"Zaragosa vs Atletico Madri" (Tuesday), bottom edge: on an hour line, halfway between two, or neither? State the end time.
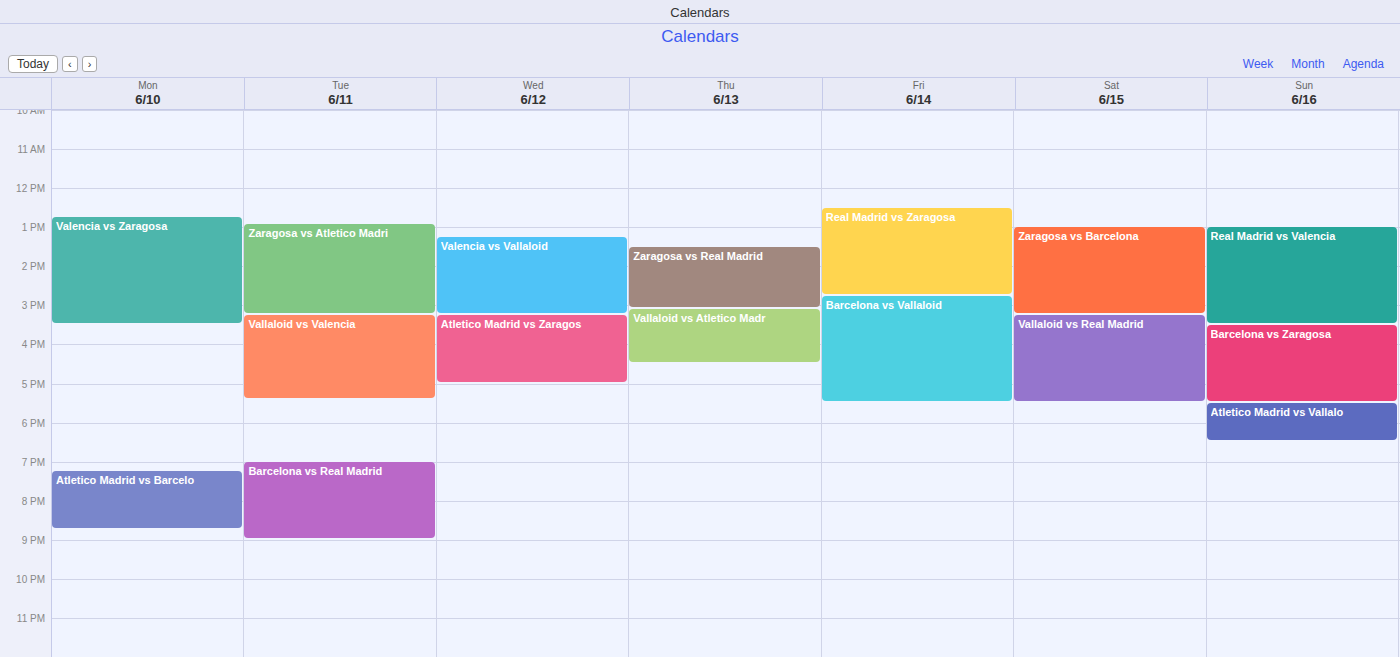
3:15 PM -- neither: a quarter of the way from the 3 PM line to the 4 PM line.